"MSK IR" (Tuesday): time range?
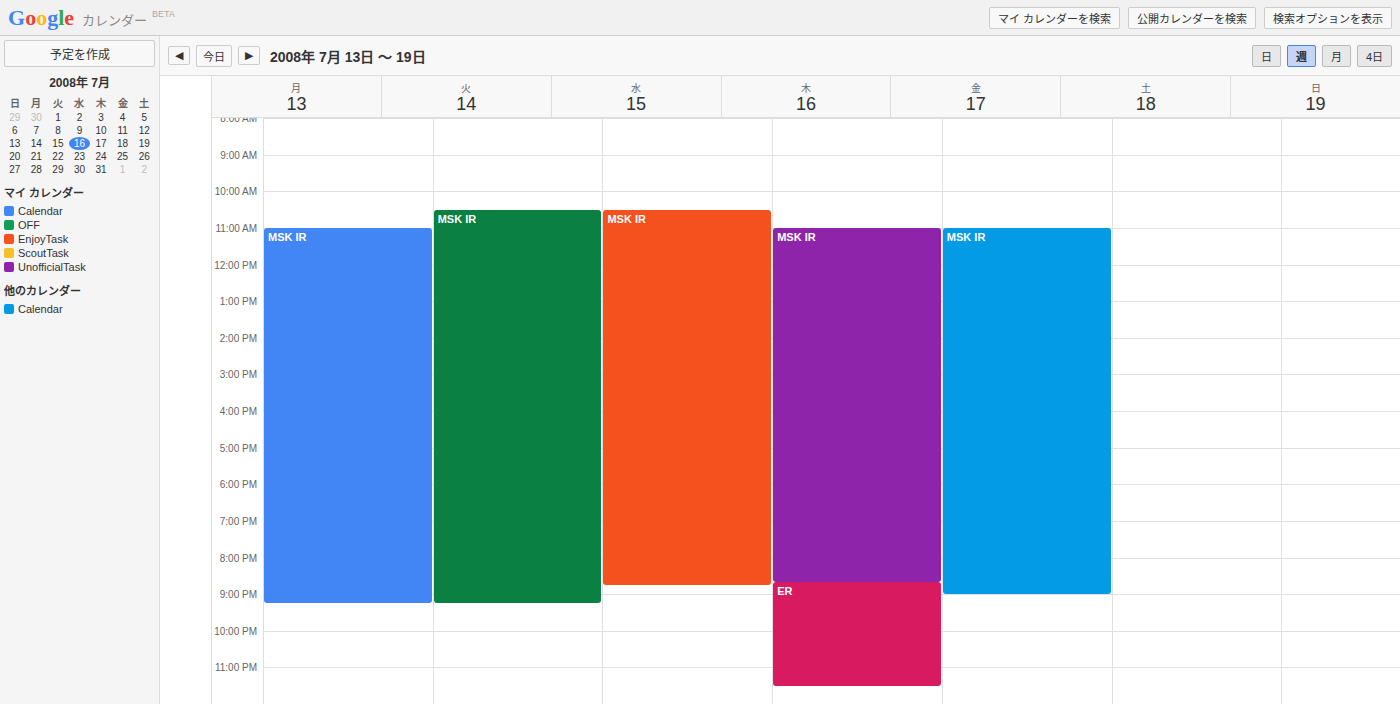
10:30 AM to 9:15 PM